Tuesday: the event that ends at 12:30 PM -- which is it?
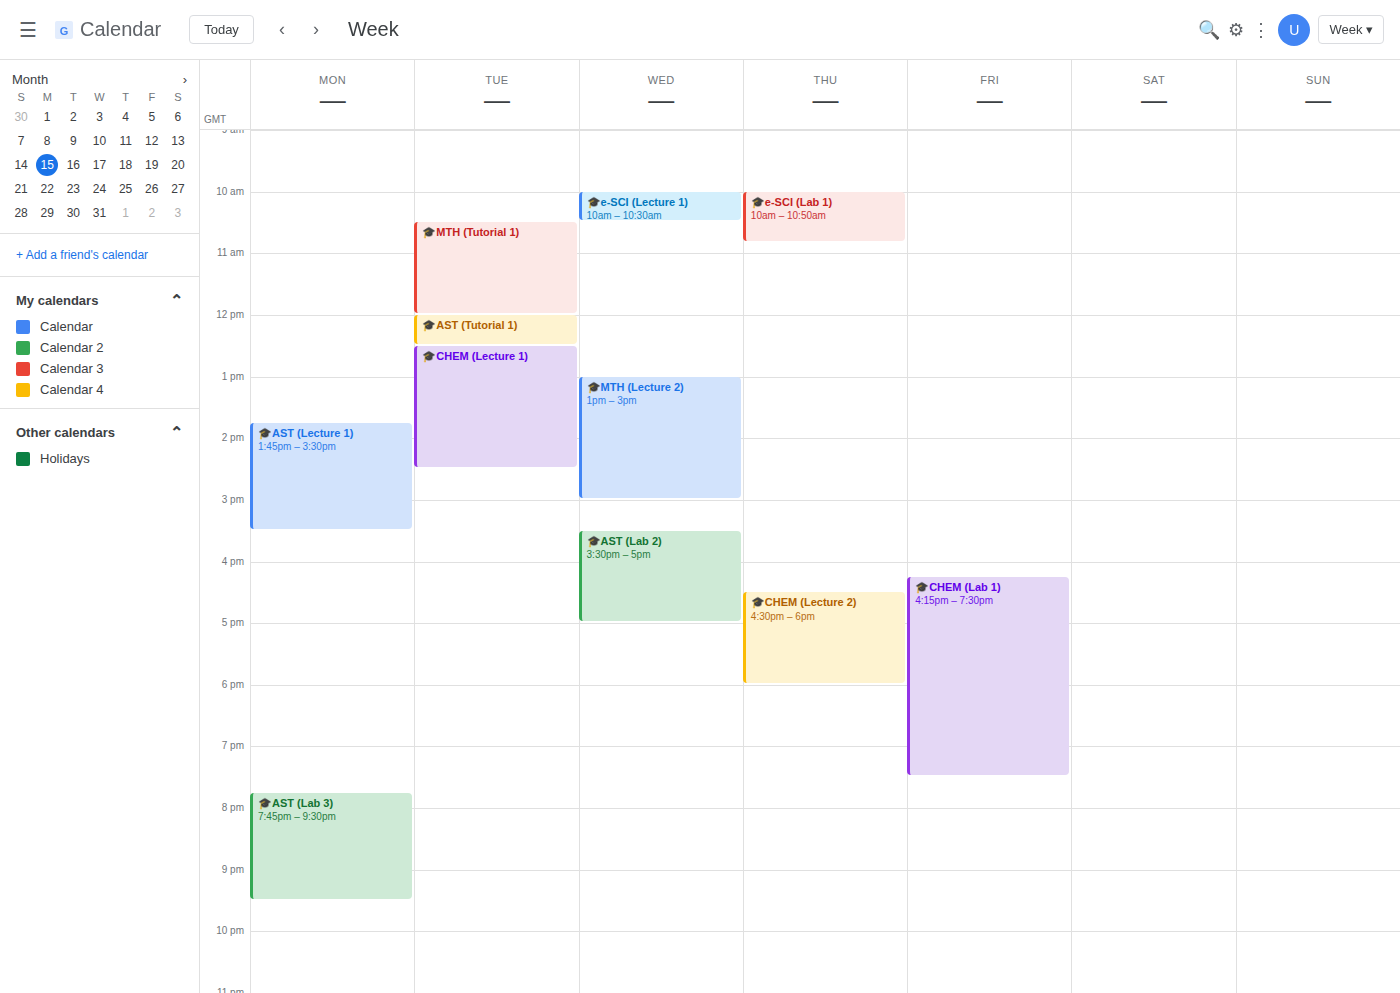
"🎓AST (Tutorial 1)"